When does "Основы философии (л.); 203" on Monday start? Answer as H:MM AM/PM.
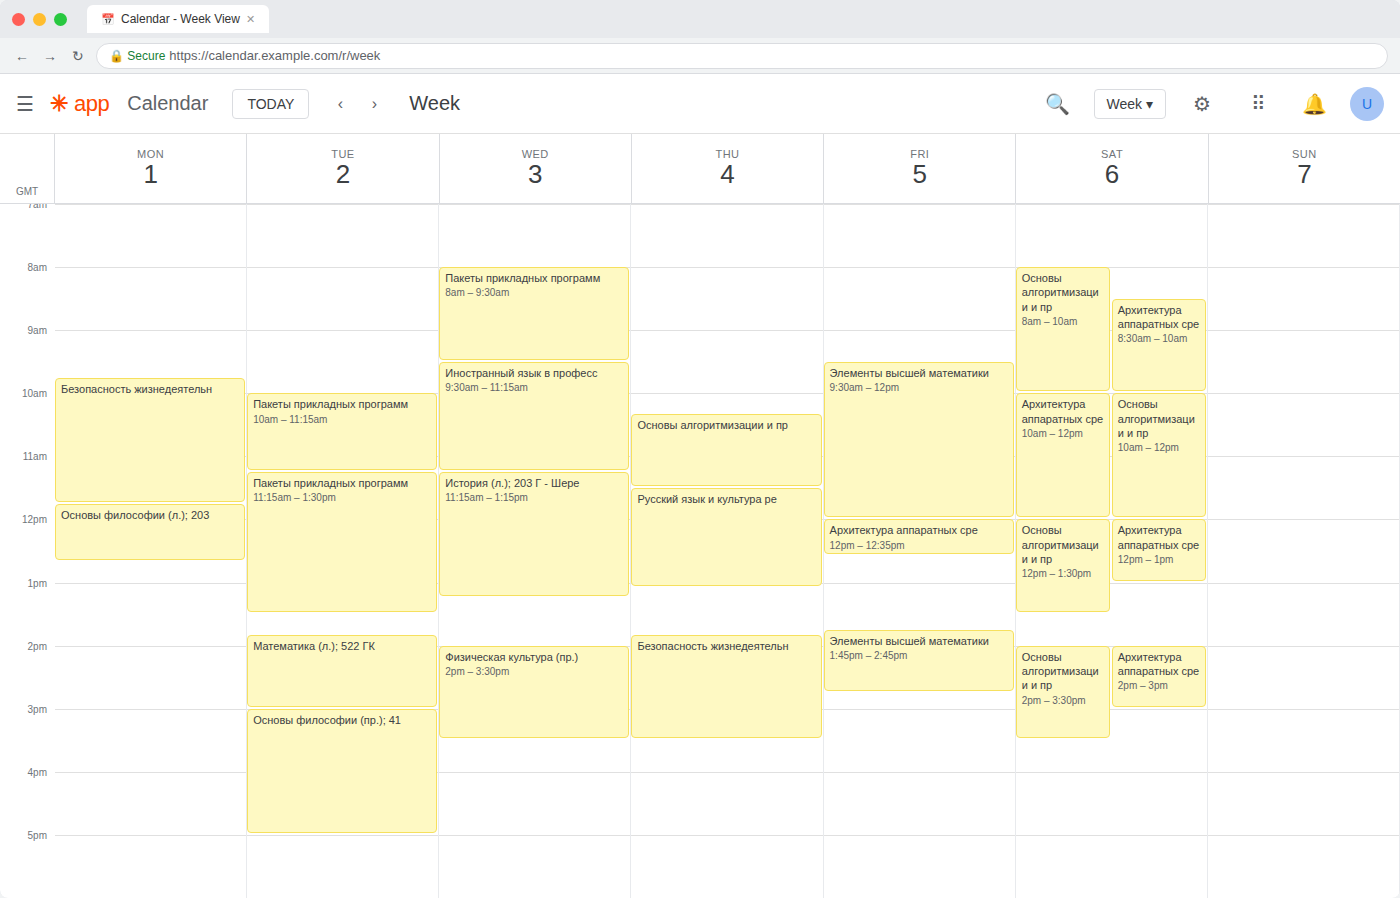
11:45 AM